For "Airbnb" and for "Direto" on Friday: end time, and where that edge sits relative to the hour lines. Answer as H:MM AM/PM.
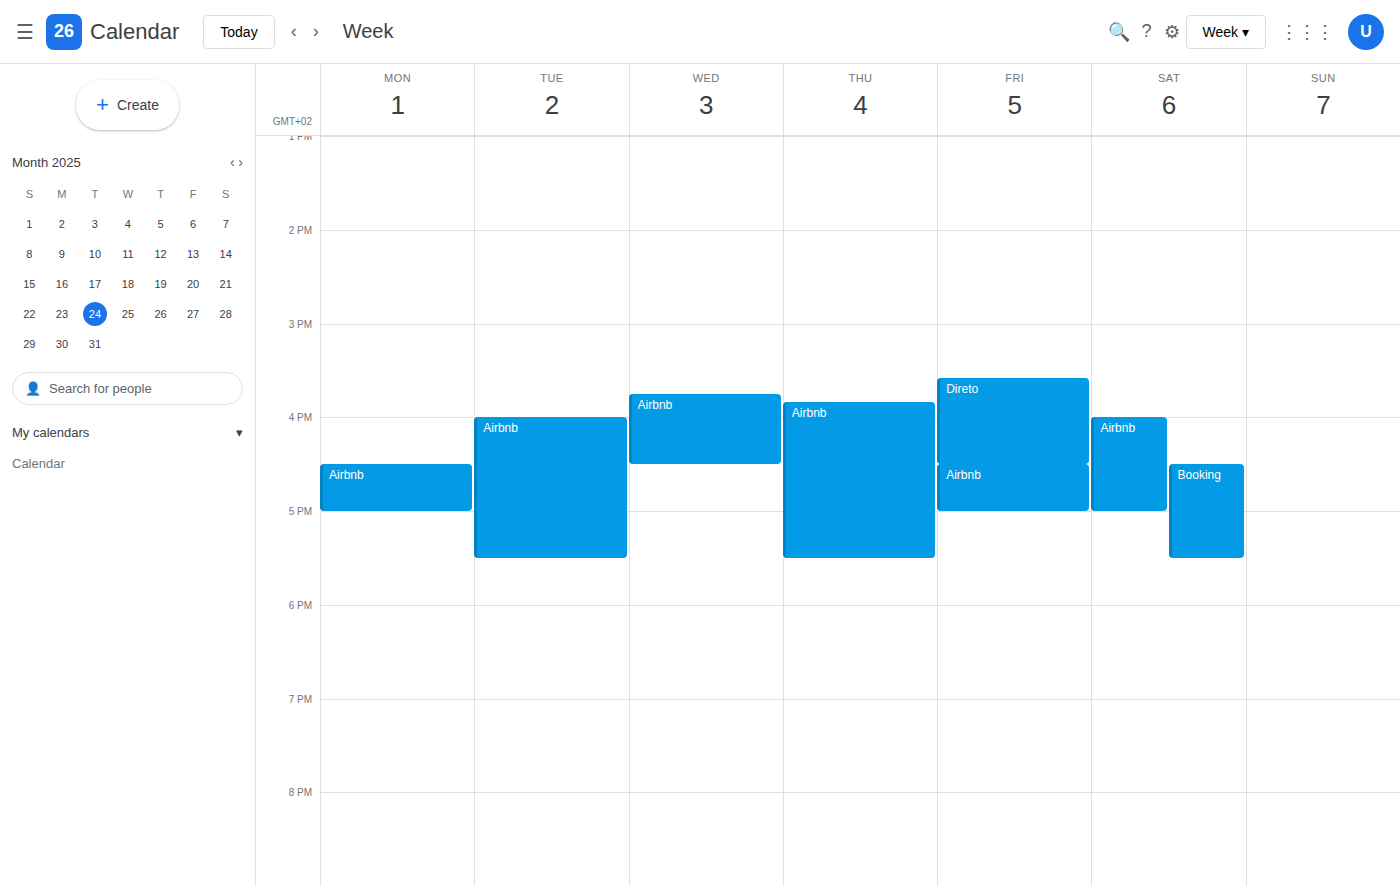
"Airbnb": 5:00 PM, exactly on the 5 PM line. "Direto": 4:30 PM, halfway between the 4 PM and 5 PM lines.